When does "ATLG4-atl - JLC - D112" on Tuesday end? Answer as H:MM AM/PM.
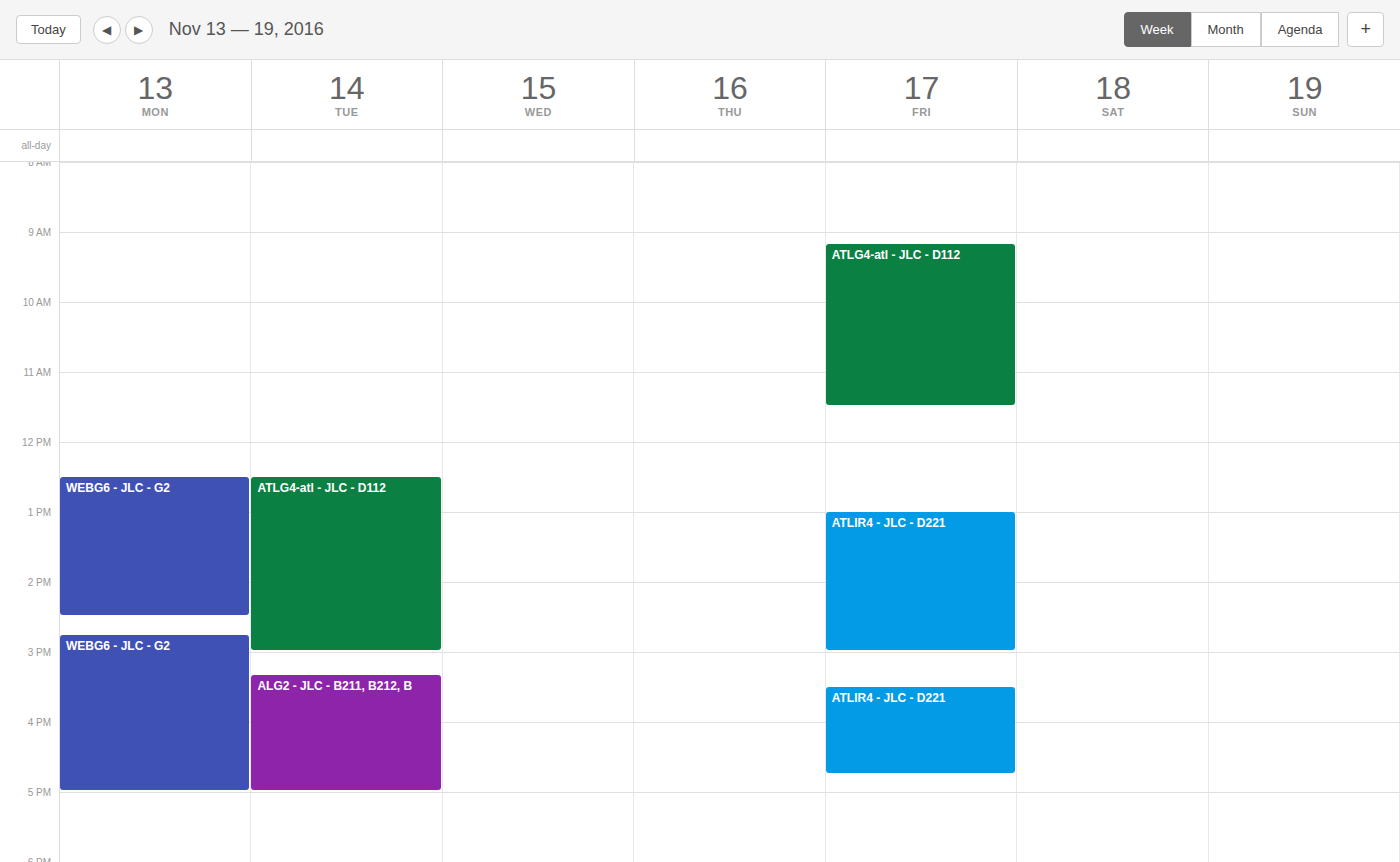
3:00 PM